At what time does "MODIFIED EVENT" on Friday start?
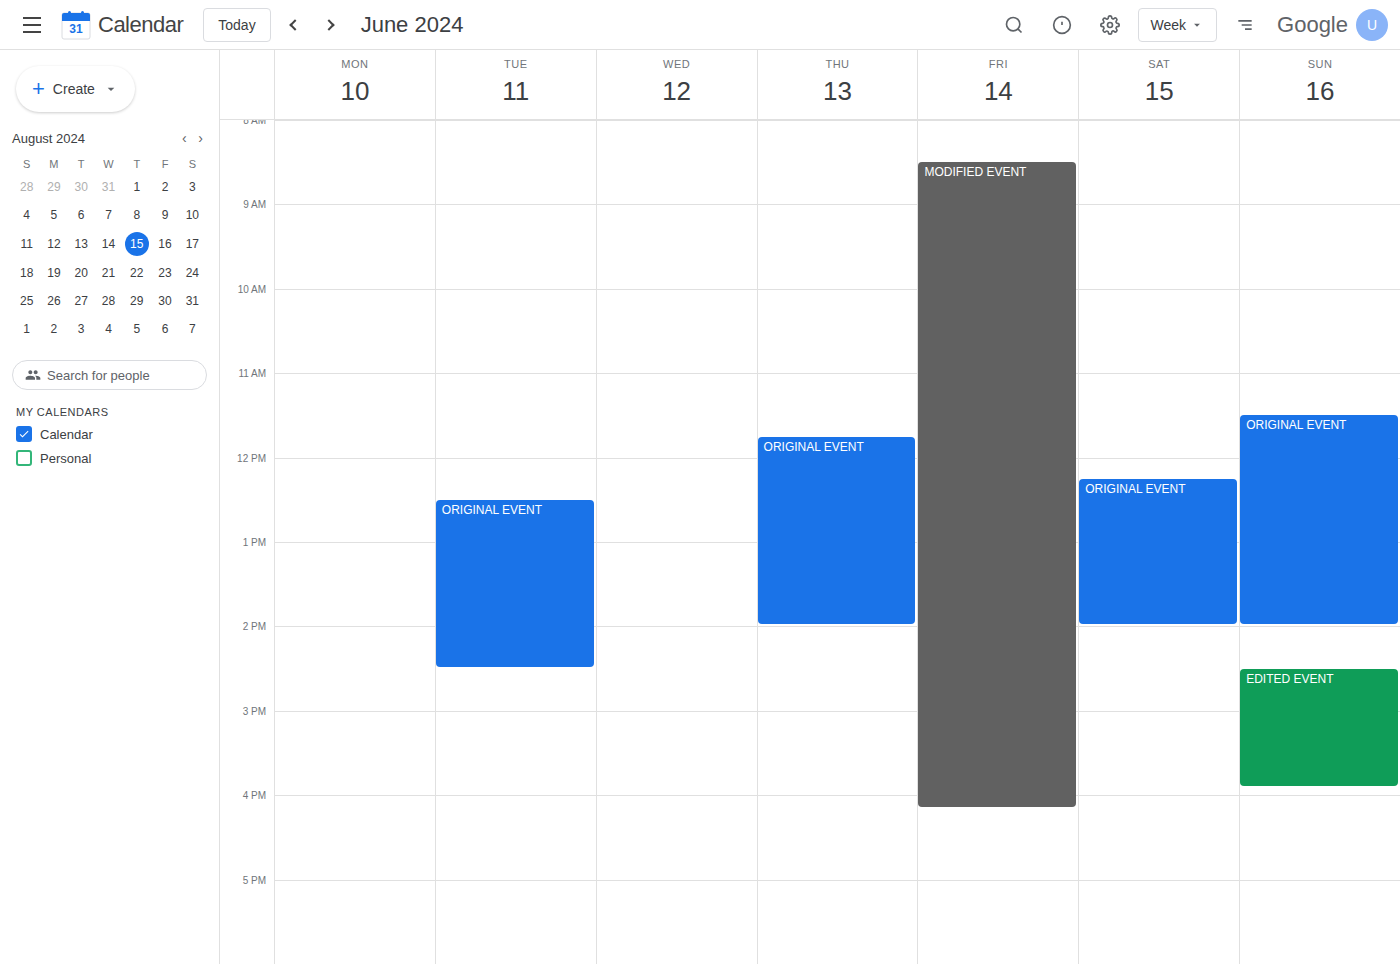
8:30 AM